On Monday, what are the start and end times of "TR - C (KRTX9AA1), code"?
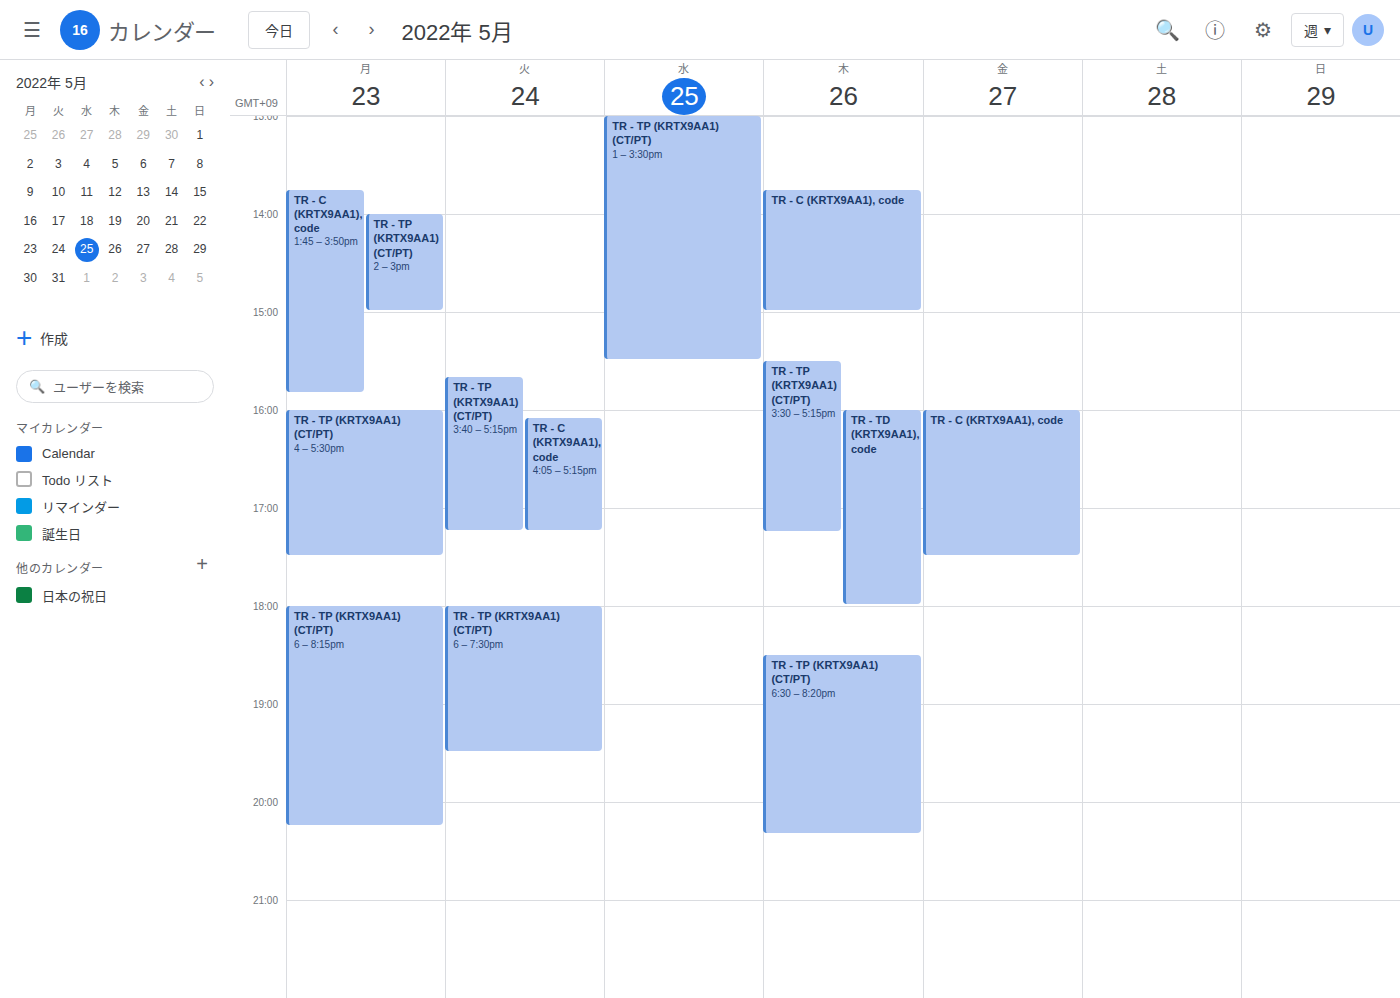
1:45 PM to 3:50 PM